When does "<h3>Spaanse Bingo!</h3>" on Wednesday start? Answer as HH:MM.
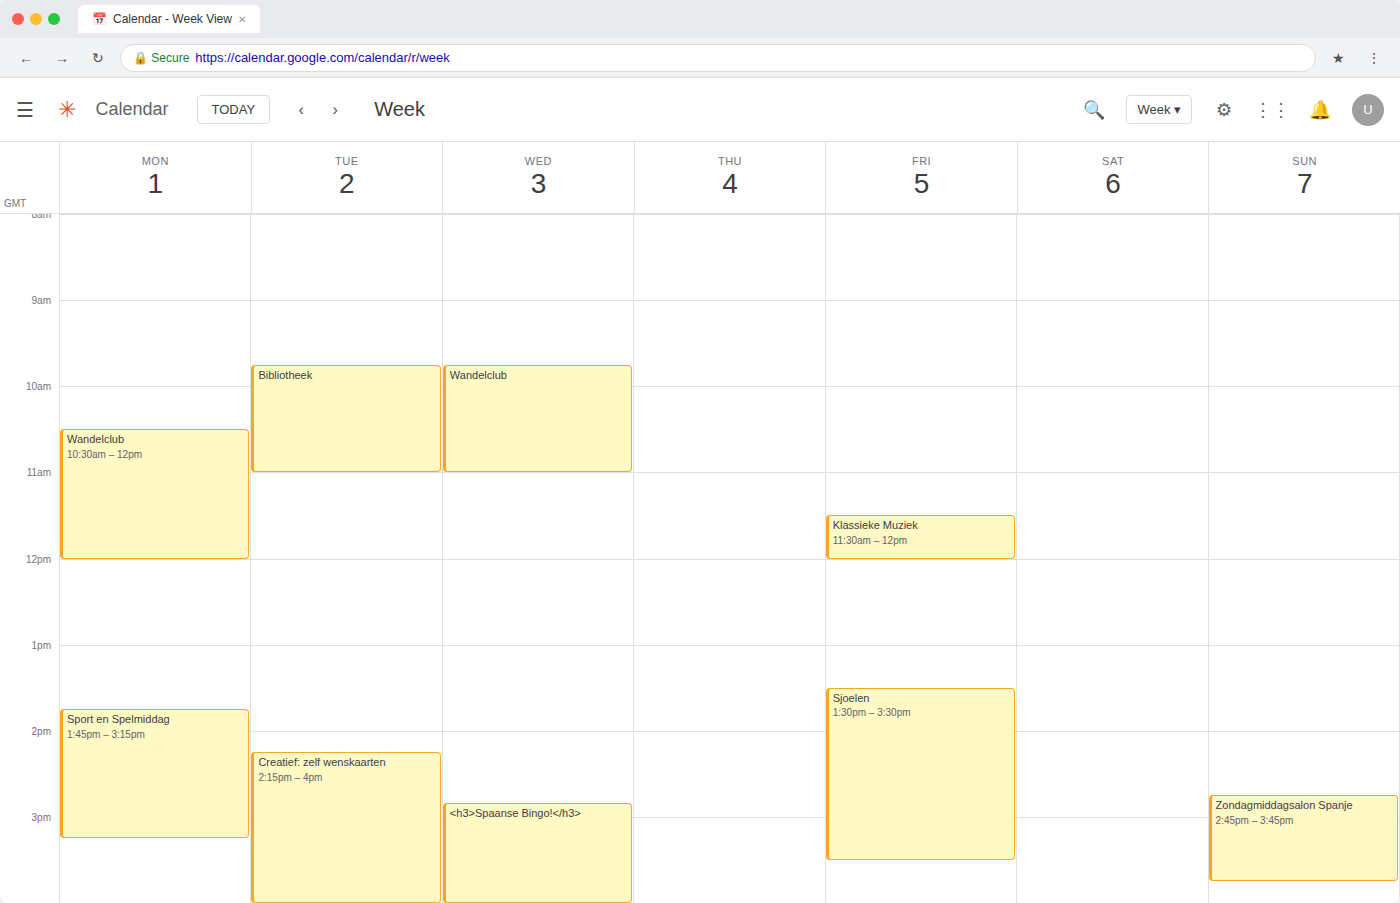
14:50